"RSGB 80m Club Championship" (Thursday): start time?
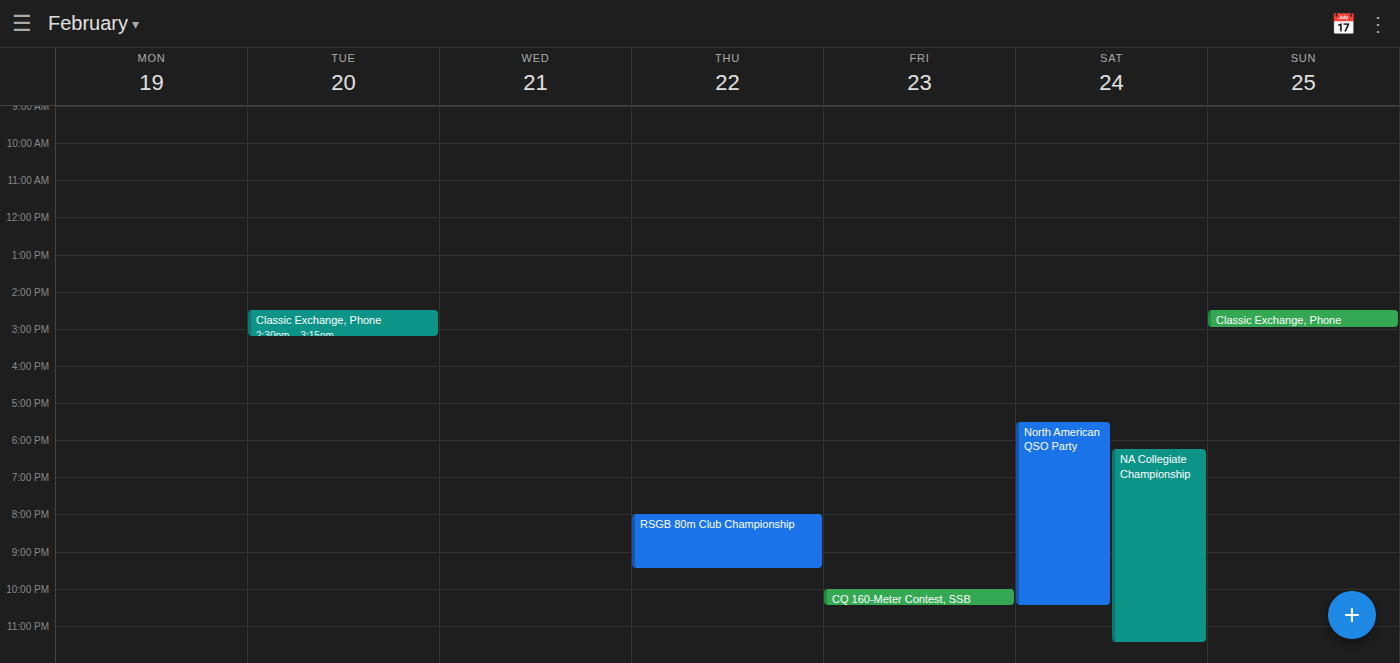
8:00 PM